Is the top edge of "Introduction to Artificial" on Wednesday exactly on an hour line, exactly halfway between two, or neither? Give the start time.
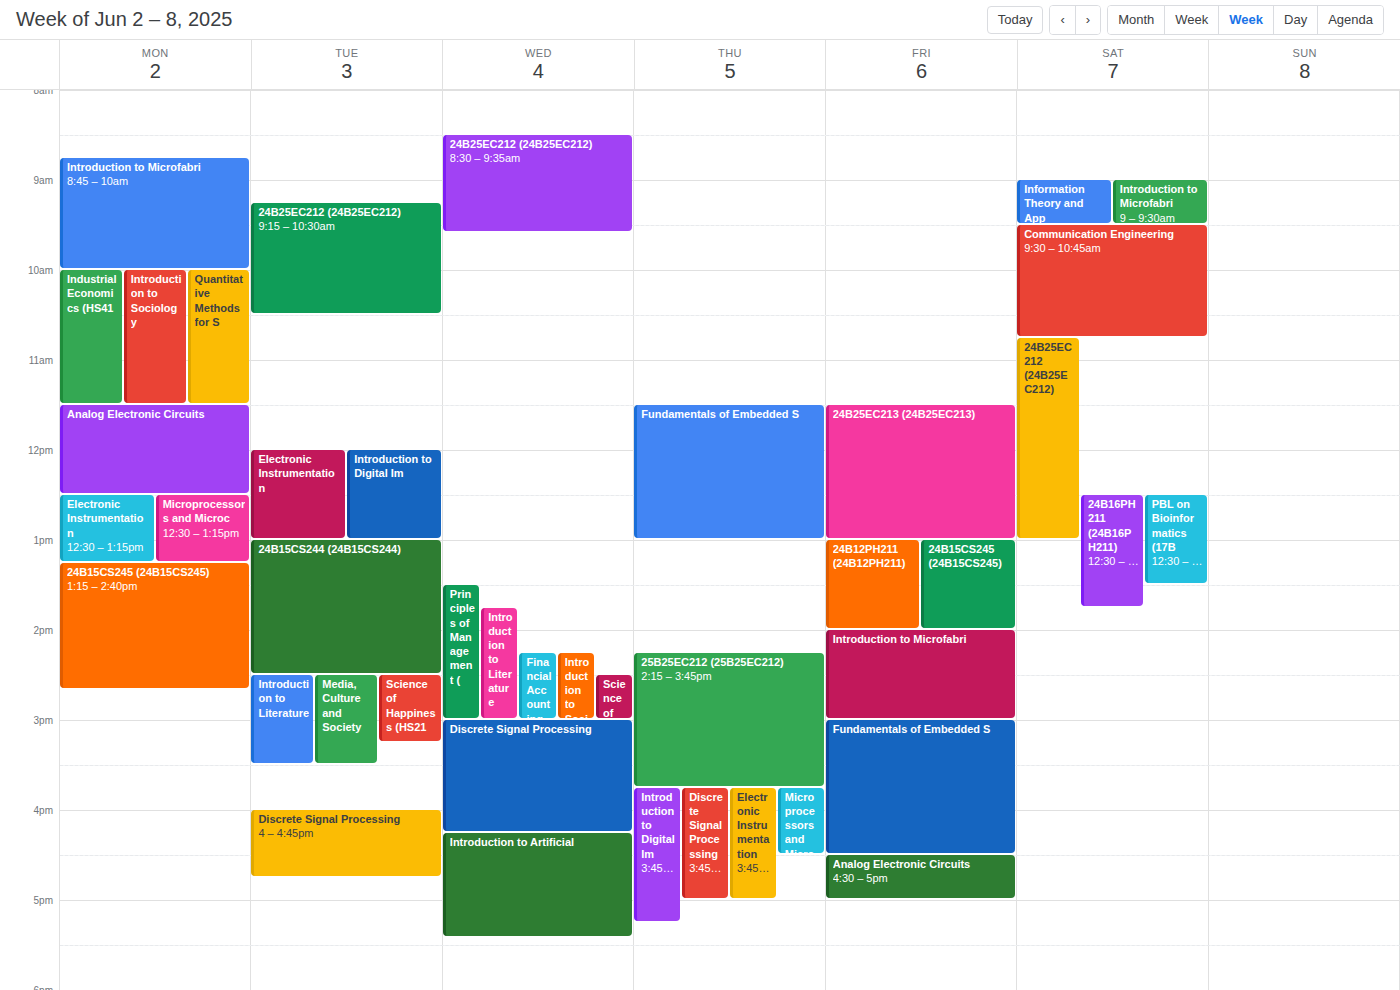
4:15 PM -- neither: a quarter of the way from the 4 PM line to the 5 PM line.